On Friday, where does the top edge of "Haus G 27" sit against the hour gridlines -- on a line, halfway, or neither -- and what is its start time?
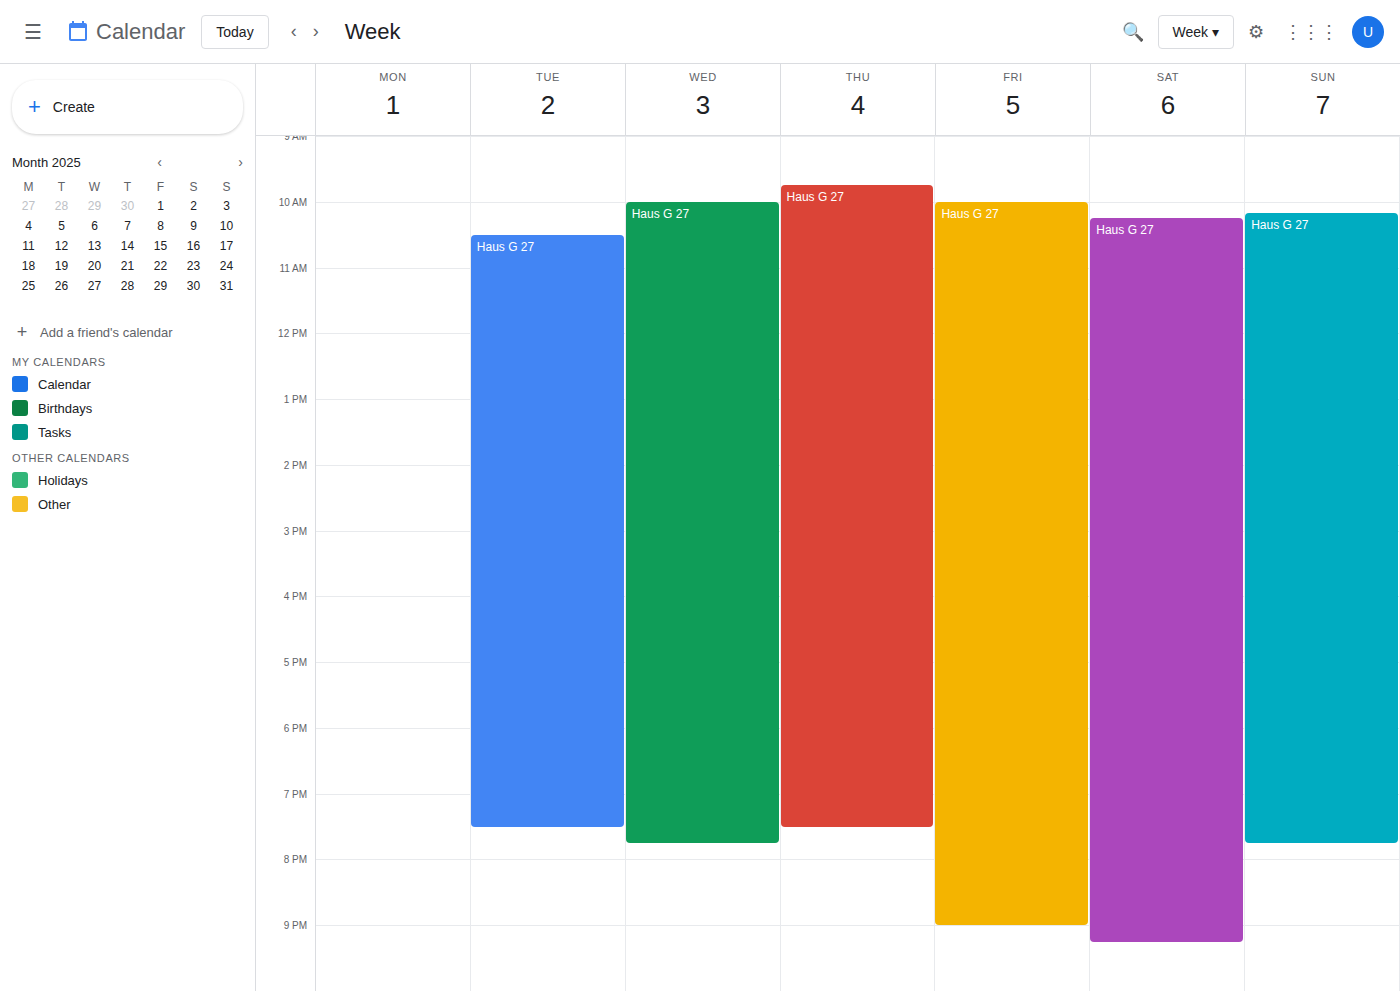
10:00 AM -- exactly on the 10 AM line.